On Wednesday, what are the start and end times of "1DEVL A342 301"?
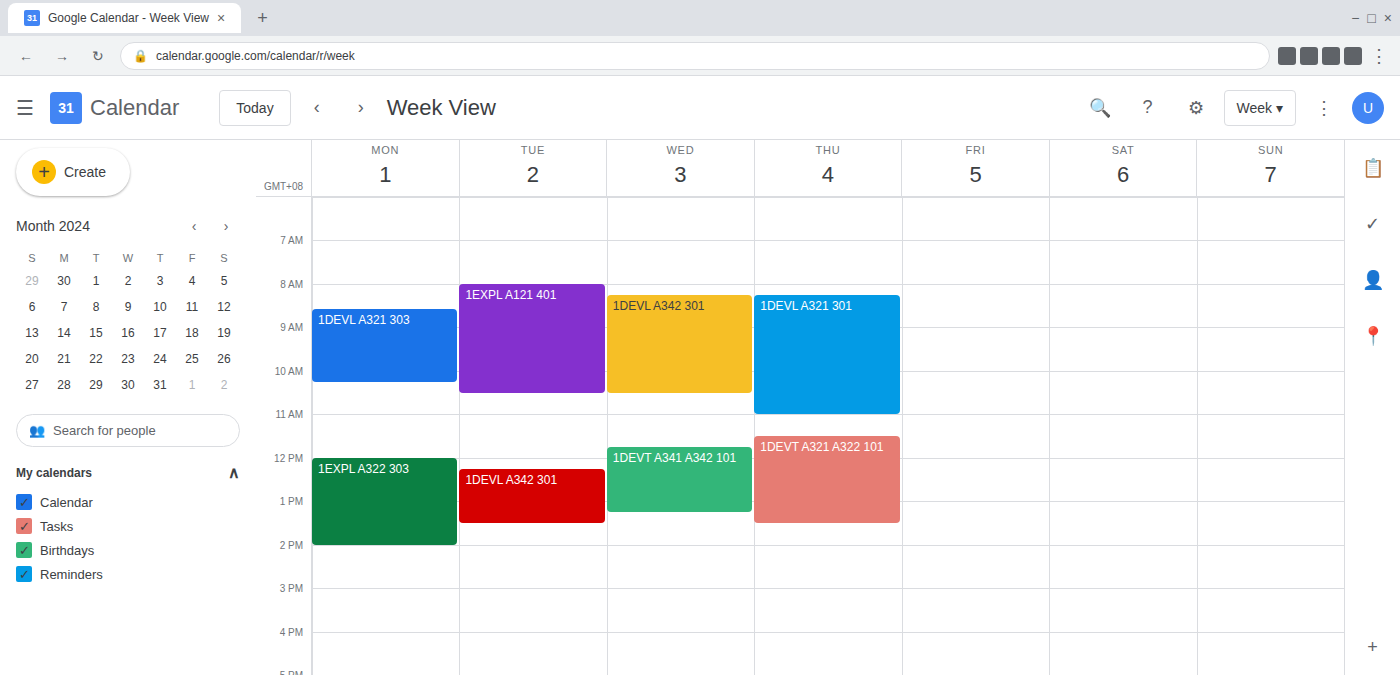
08:15 to 10:30